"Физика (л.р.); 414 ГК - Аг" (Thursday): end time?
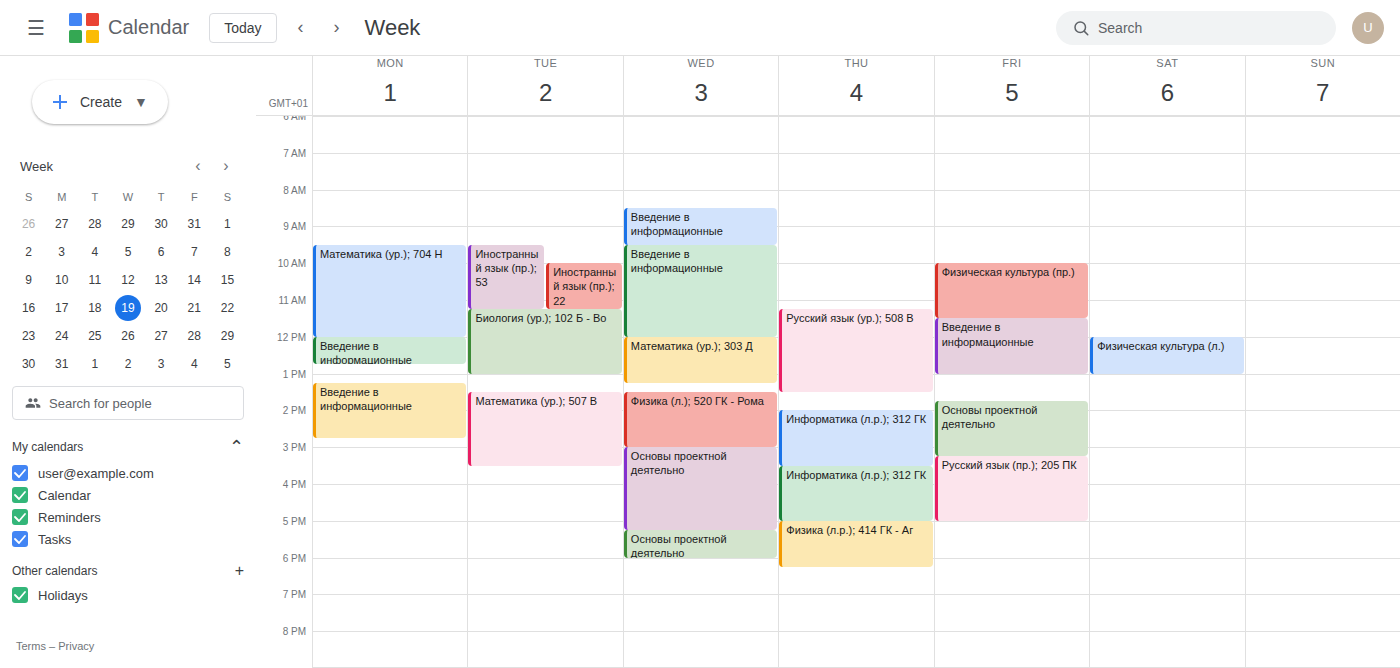
6:15 PM